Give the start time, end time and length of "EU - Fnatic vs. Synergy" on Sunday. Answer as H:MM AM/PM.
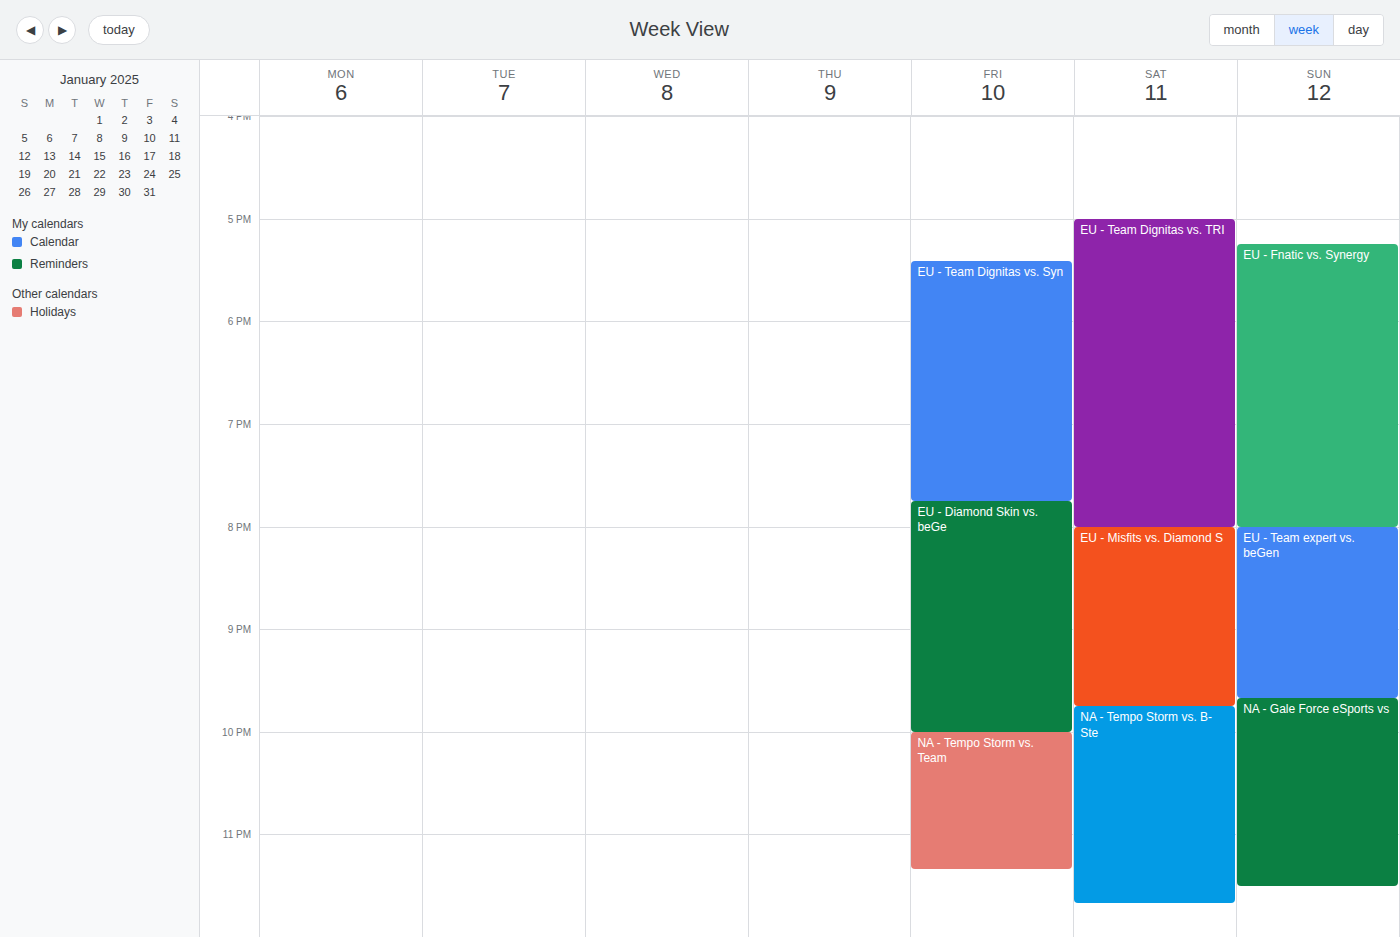
5:15 PM to 8:00 PM, 2 hours 45 minutes